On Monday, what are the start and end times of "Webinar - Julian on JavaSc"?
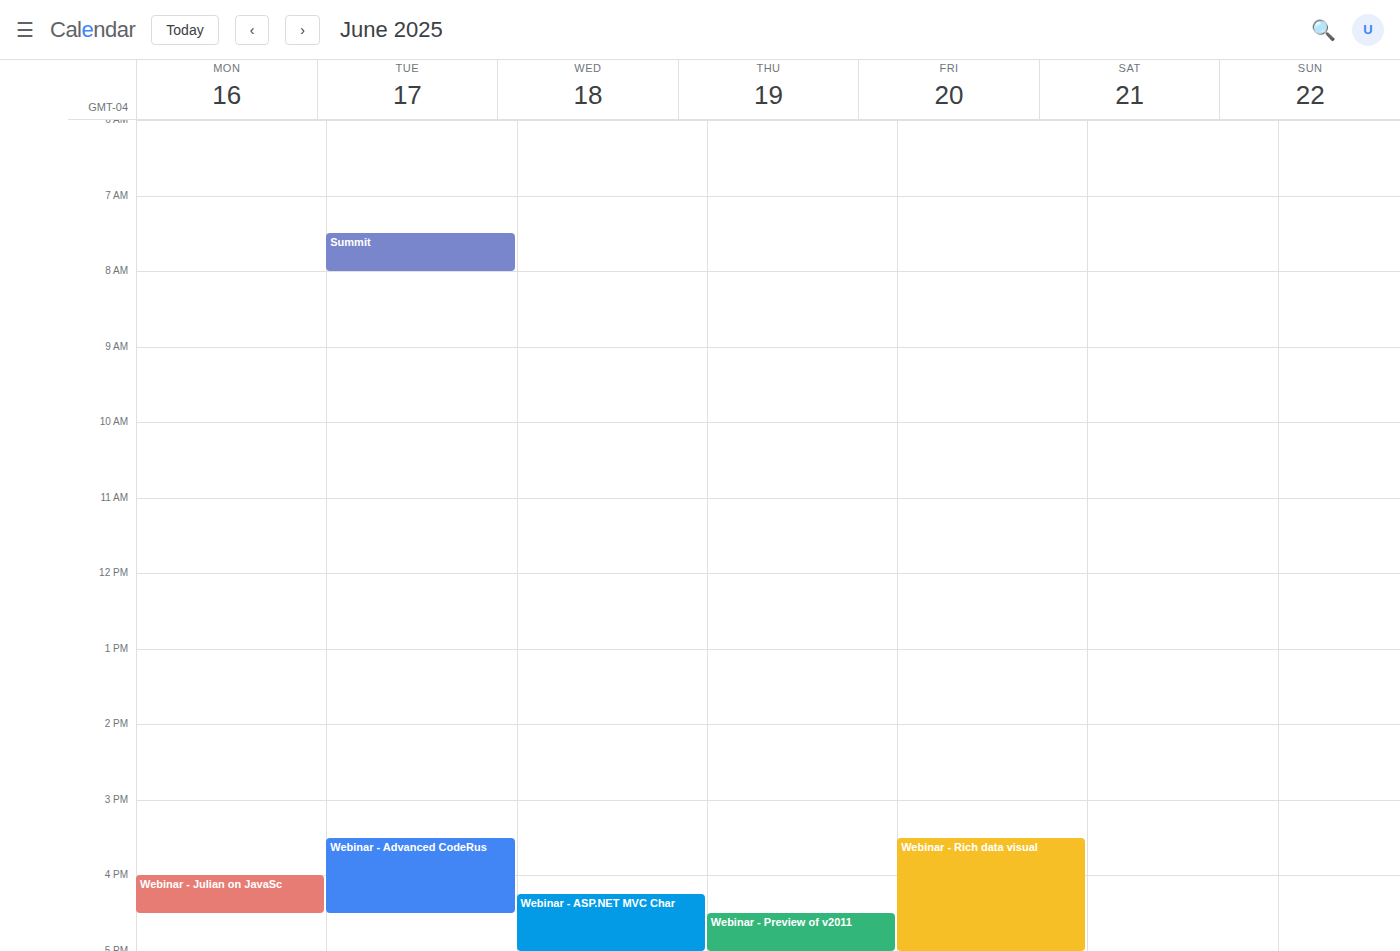
4:00 PM to 4:30 PM